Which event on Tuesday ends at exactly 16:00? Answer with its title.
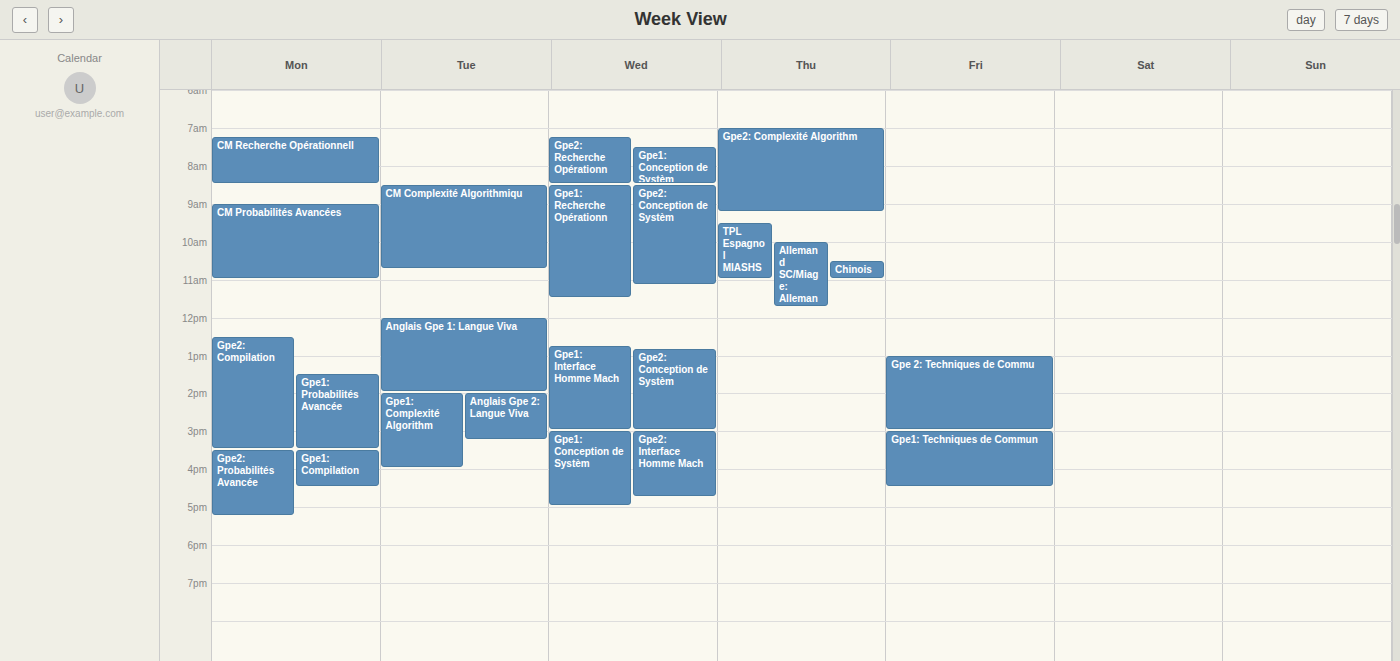
"Gpe1: Complexité Algorithm"